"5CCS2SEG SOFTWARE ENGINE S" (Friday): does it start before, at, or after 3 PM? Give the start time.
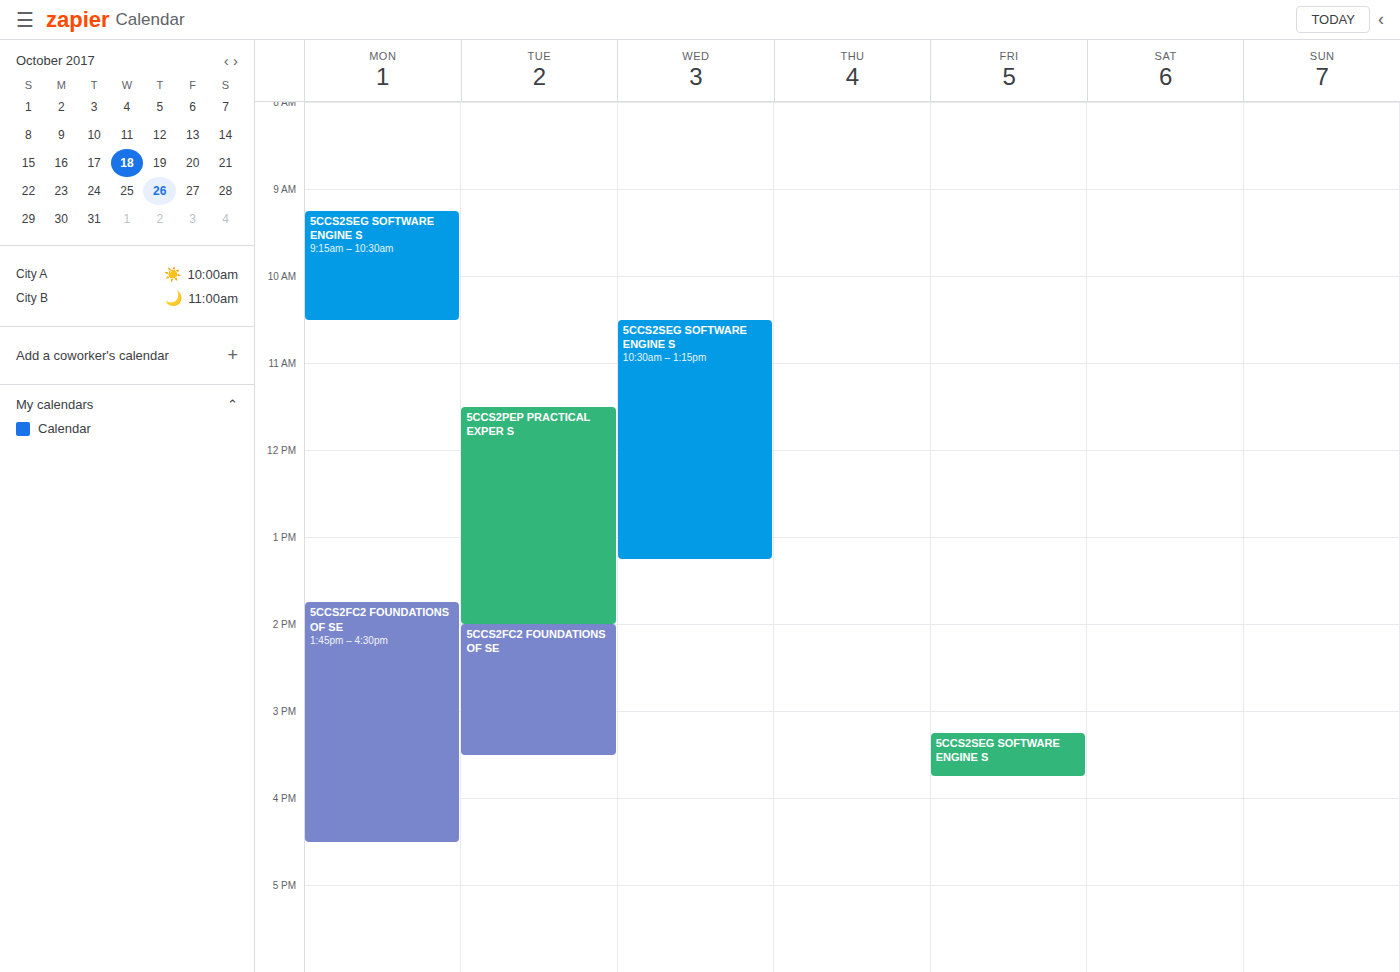
3:15 PM -- after 3 PM, 15 minutes below the 3 PM line.